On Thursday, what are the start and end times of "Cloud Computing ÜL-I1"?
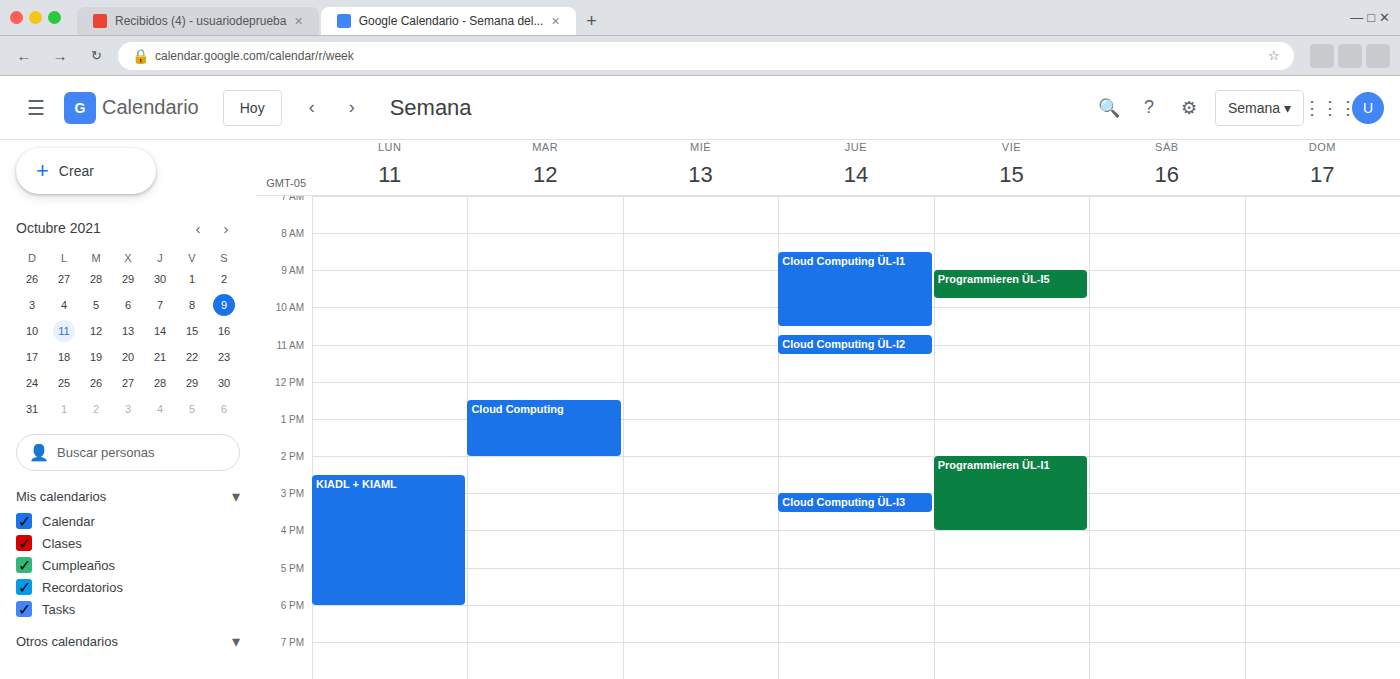
8:30 AM to 10:30 AM